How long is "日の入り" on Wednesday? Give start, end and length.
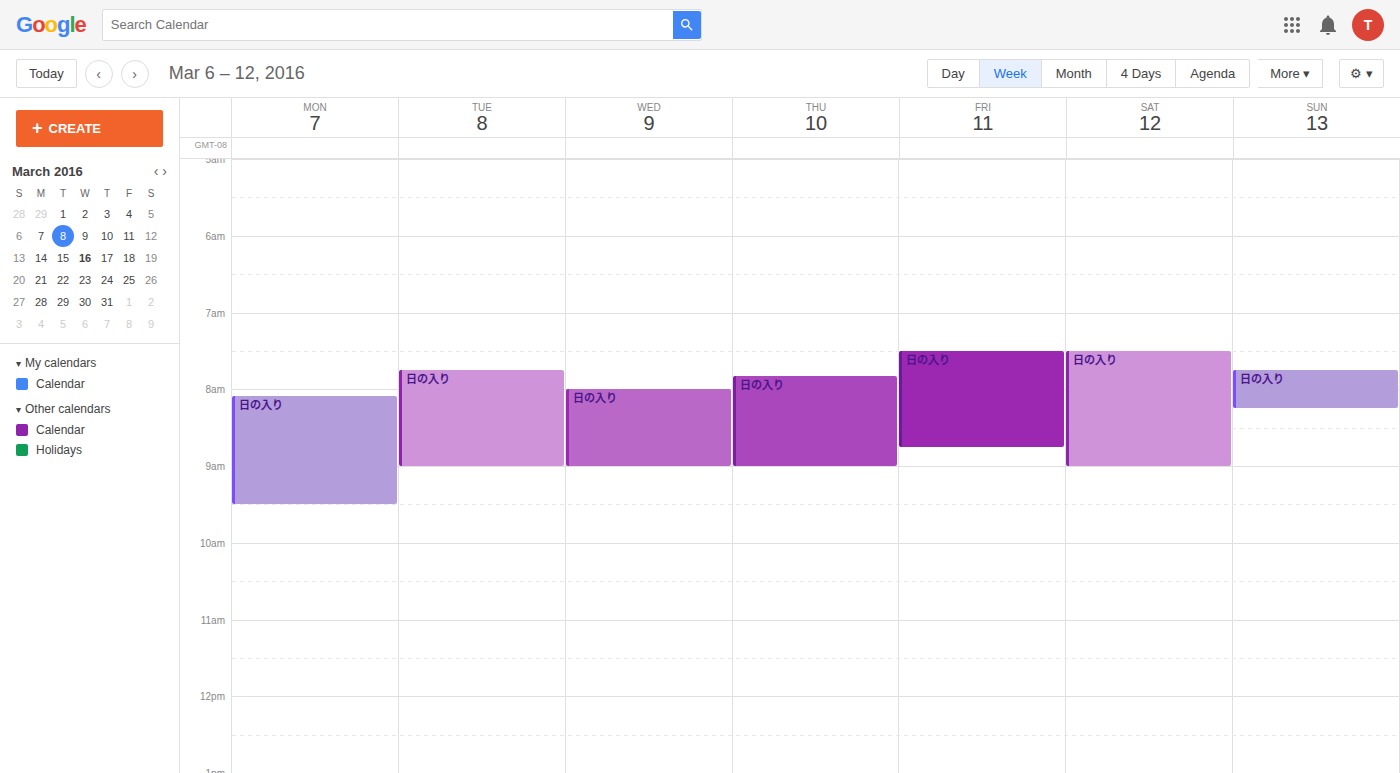
8:00 AM to 9:00 AM, 1 hour